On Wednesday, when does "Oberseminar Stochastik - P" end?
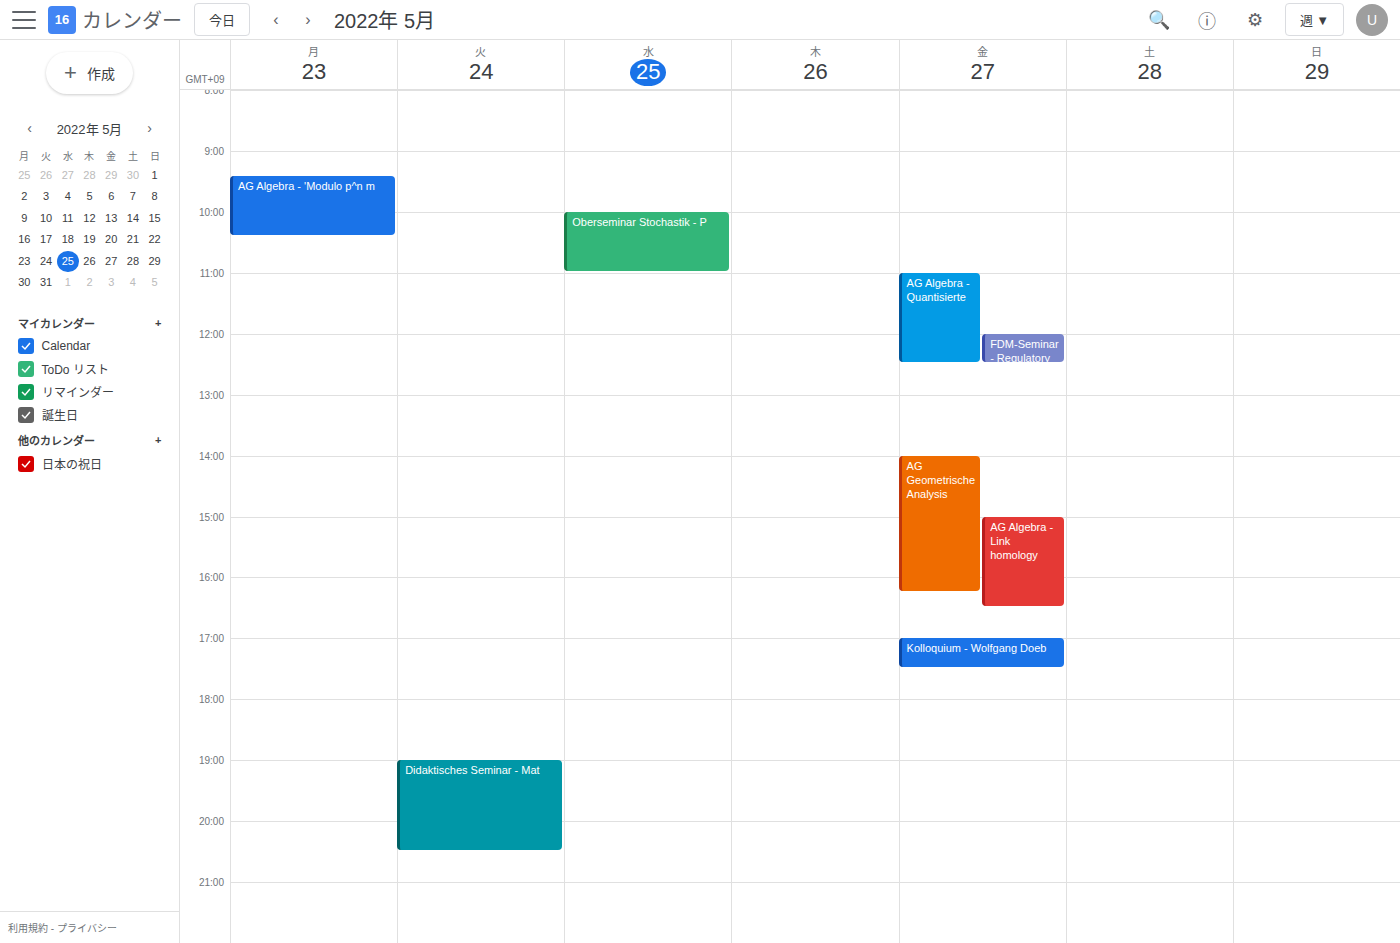
11:00